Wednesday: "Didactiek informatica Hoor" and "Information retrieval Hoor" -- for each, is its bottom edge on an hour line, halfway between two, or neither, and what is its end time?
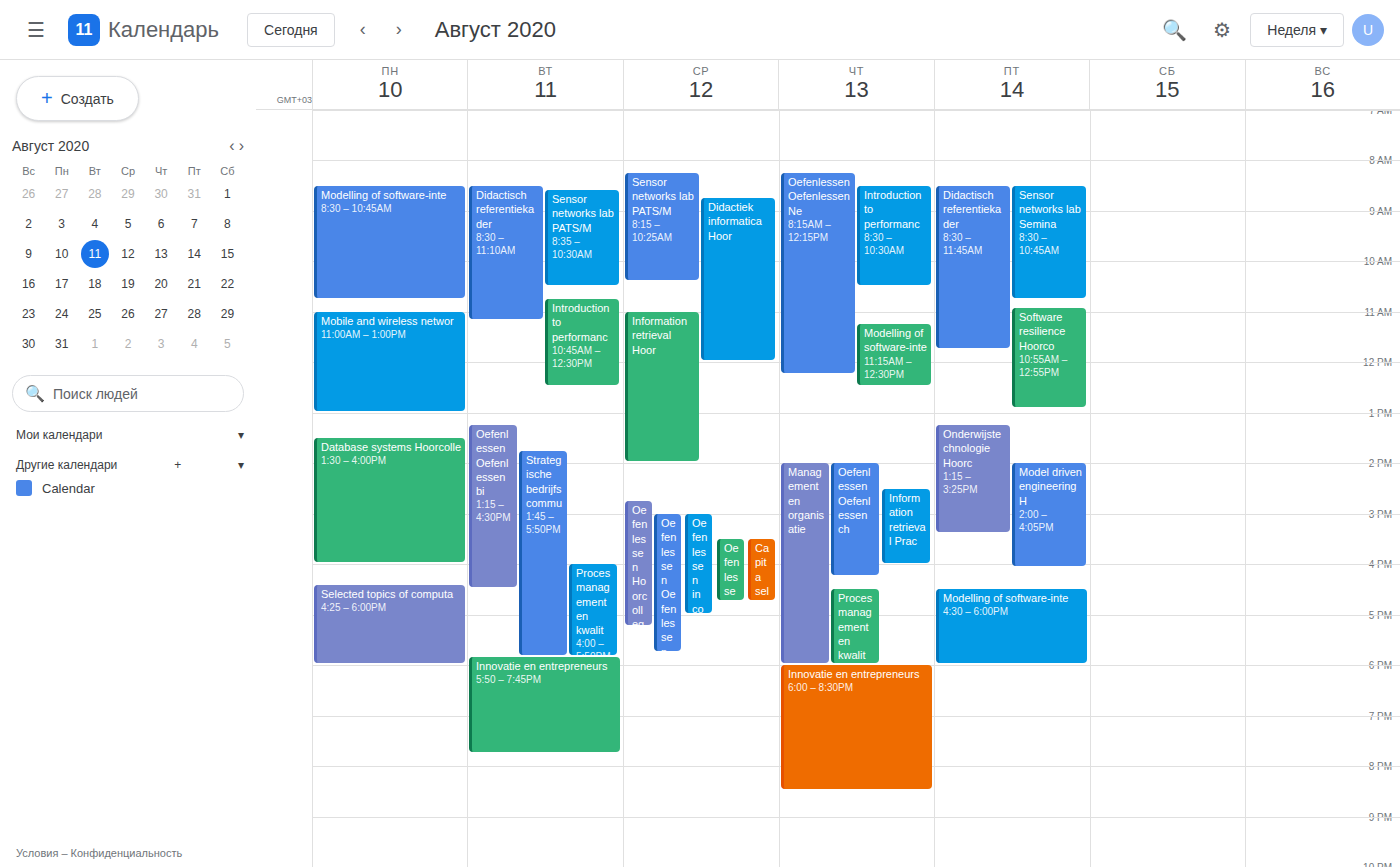
"Didactiek informatica Hoor": 12:00 PM, exactly on the 12 PM line. "Information retrieval Hoor": 2:00 PM, exactly on the 2 PM line.